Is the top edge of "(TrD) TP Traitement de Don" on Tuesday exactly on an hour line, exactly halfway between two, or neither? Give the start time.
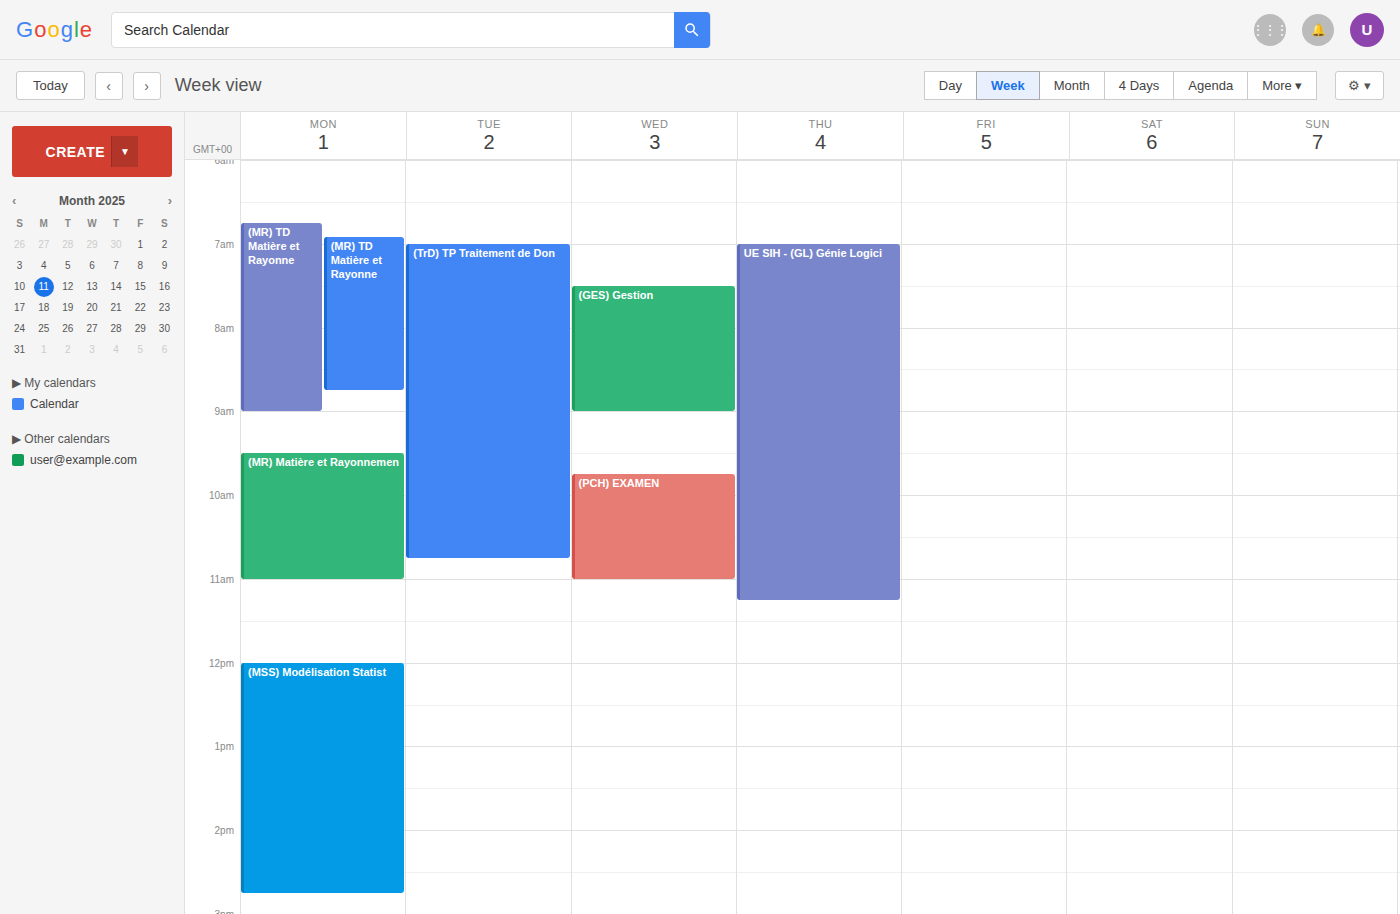
07:00 -- exactly on the 07:00 line.